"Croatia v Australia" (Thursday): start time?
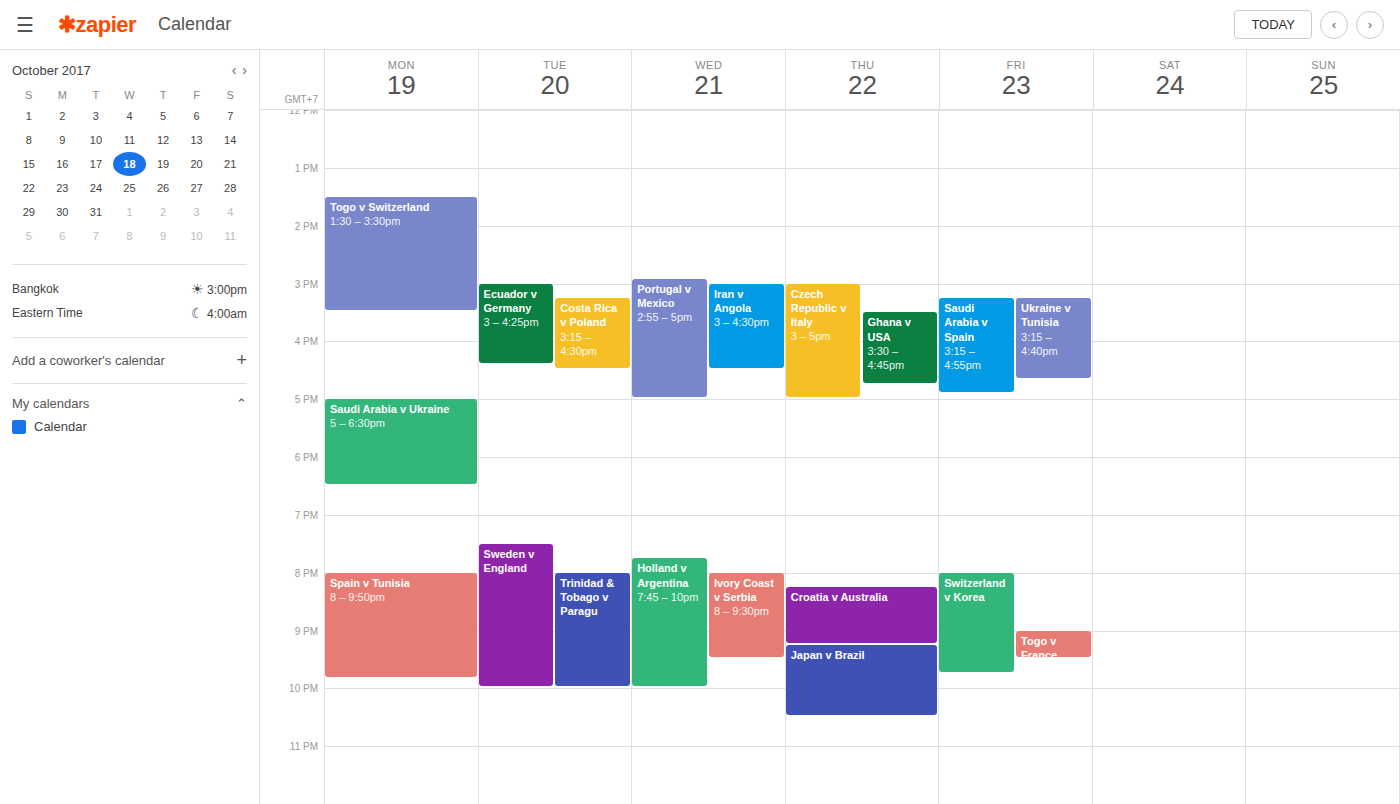
8:15 PM